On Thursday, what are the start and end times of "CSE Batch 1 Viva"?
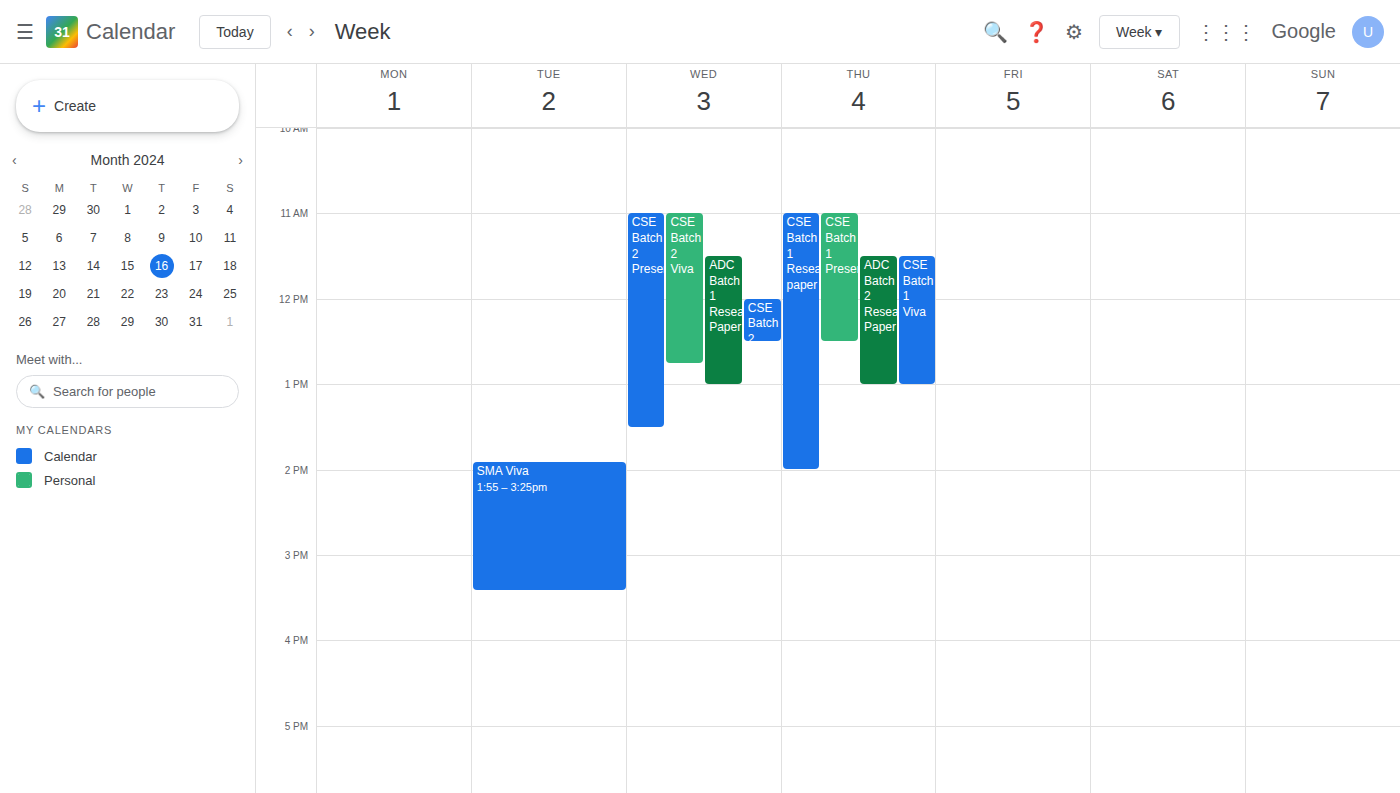
11:30 AM to 1:00 PM